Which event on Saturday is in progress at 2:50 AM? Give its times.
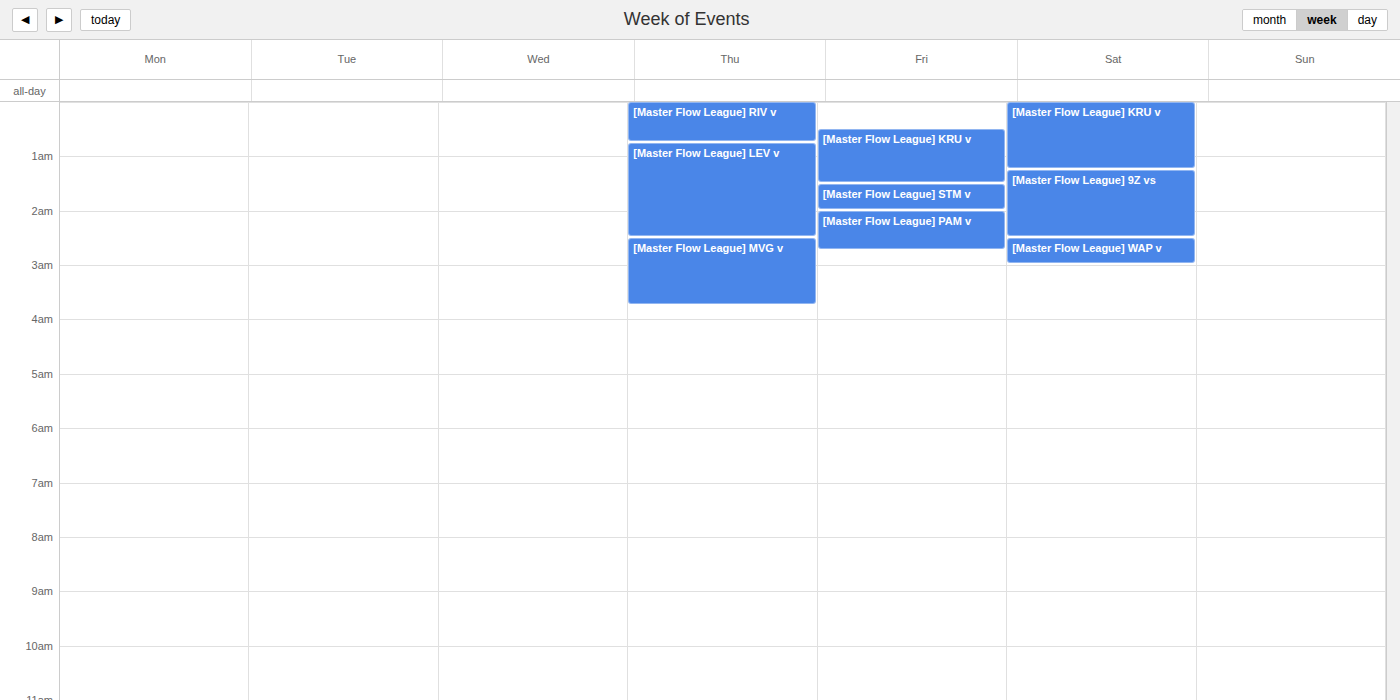
"[Master Flow League] WAP v", 2:30 AM to 3:00 AM